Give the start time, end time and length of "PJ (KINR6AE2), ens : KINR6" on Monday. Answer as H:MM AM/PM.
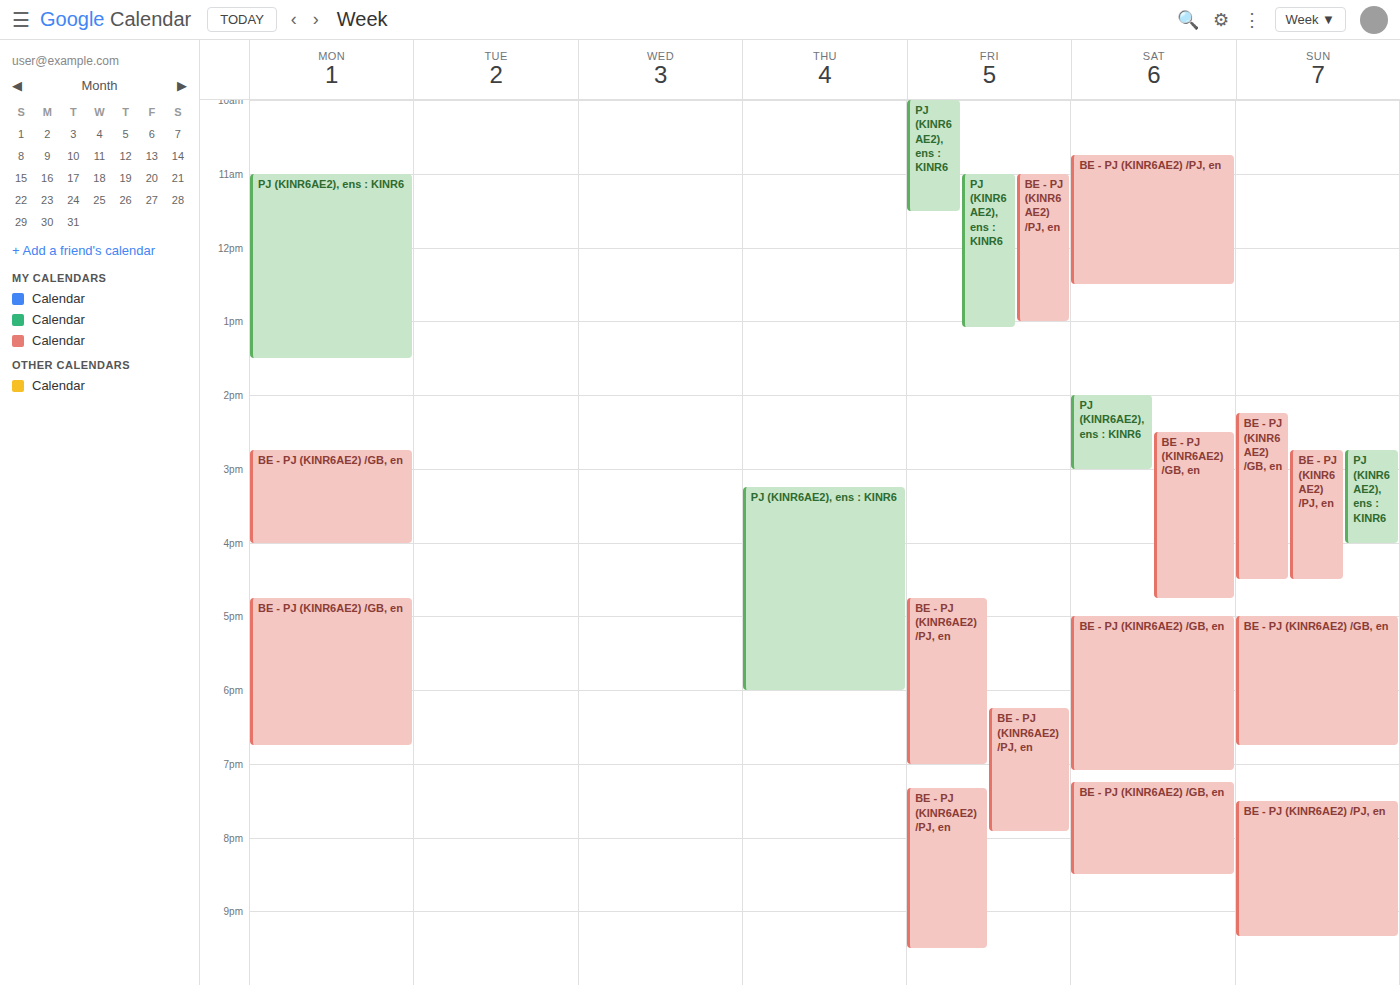
11:00 AM to 1:30 PM, 2 hours 30 minutes